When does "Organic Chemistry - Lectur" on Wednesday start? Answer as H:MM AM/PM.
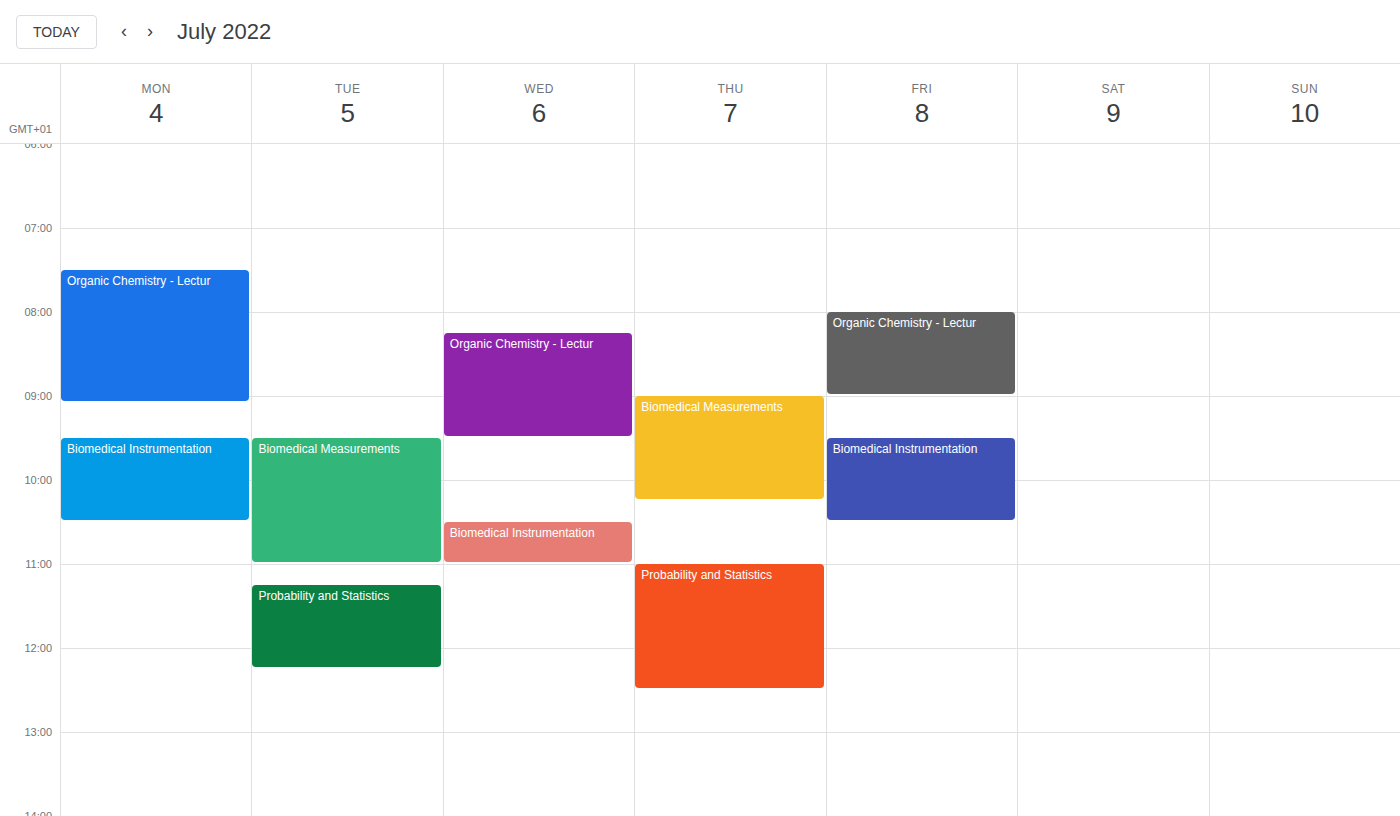
8:15 AM